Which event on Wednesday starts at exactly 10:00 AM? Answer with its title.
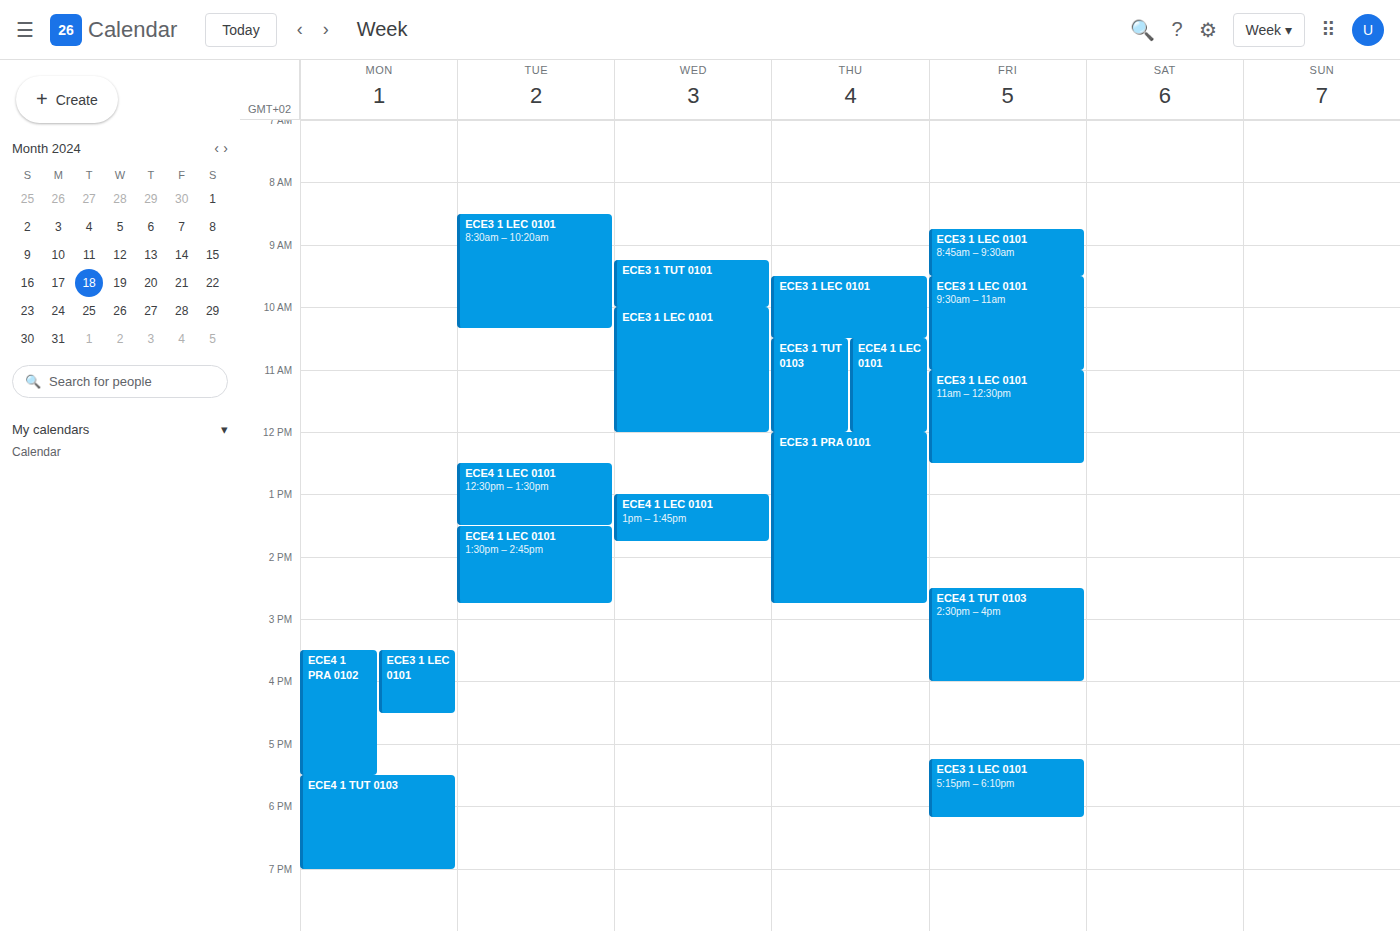
"ECE3 1 LEC 0101"